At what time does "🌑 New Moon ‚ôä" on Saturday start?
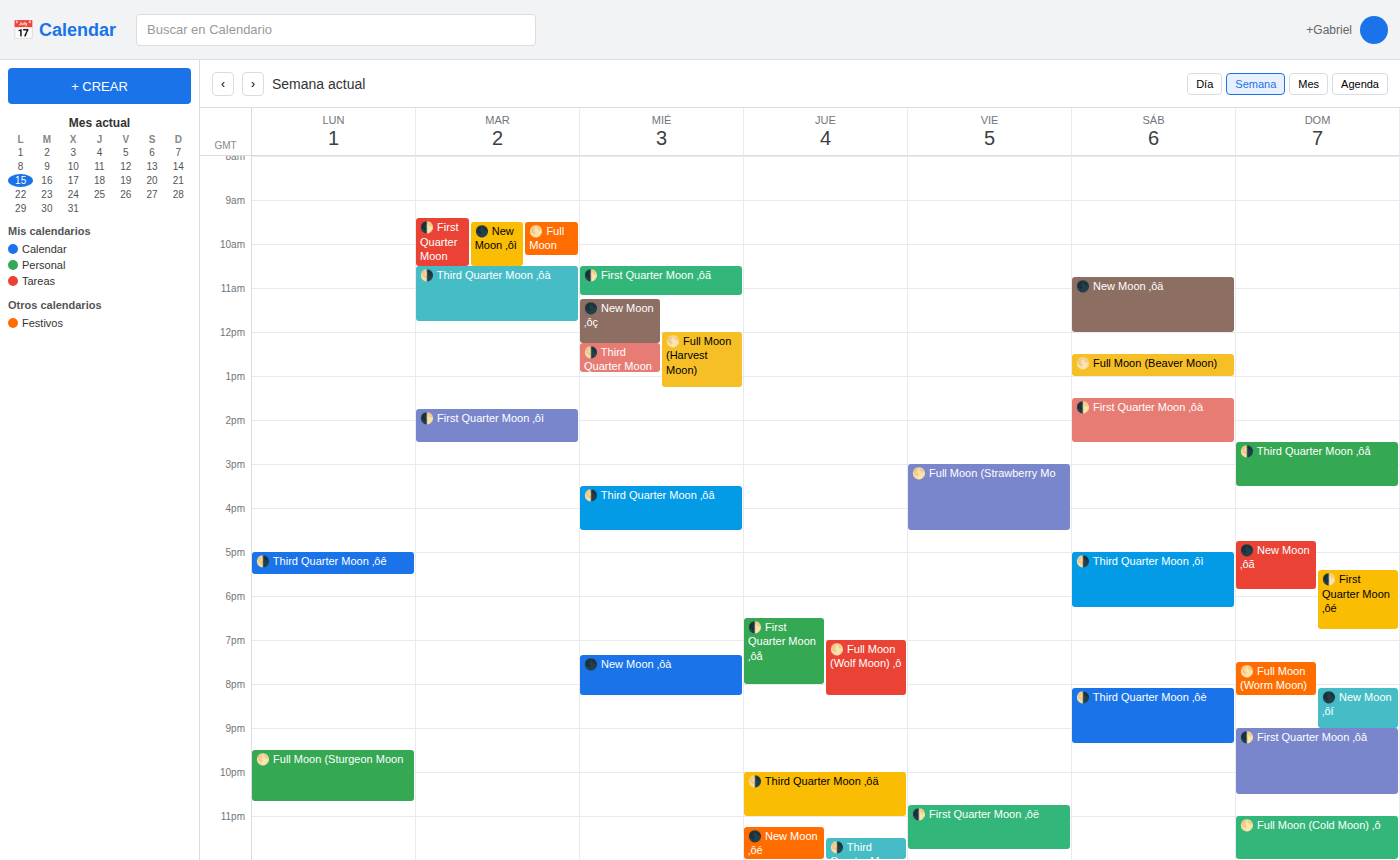
10:45 AM